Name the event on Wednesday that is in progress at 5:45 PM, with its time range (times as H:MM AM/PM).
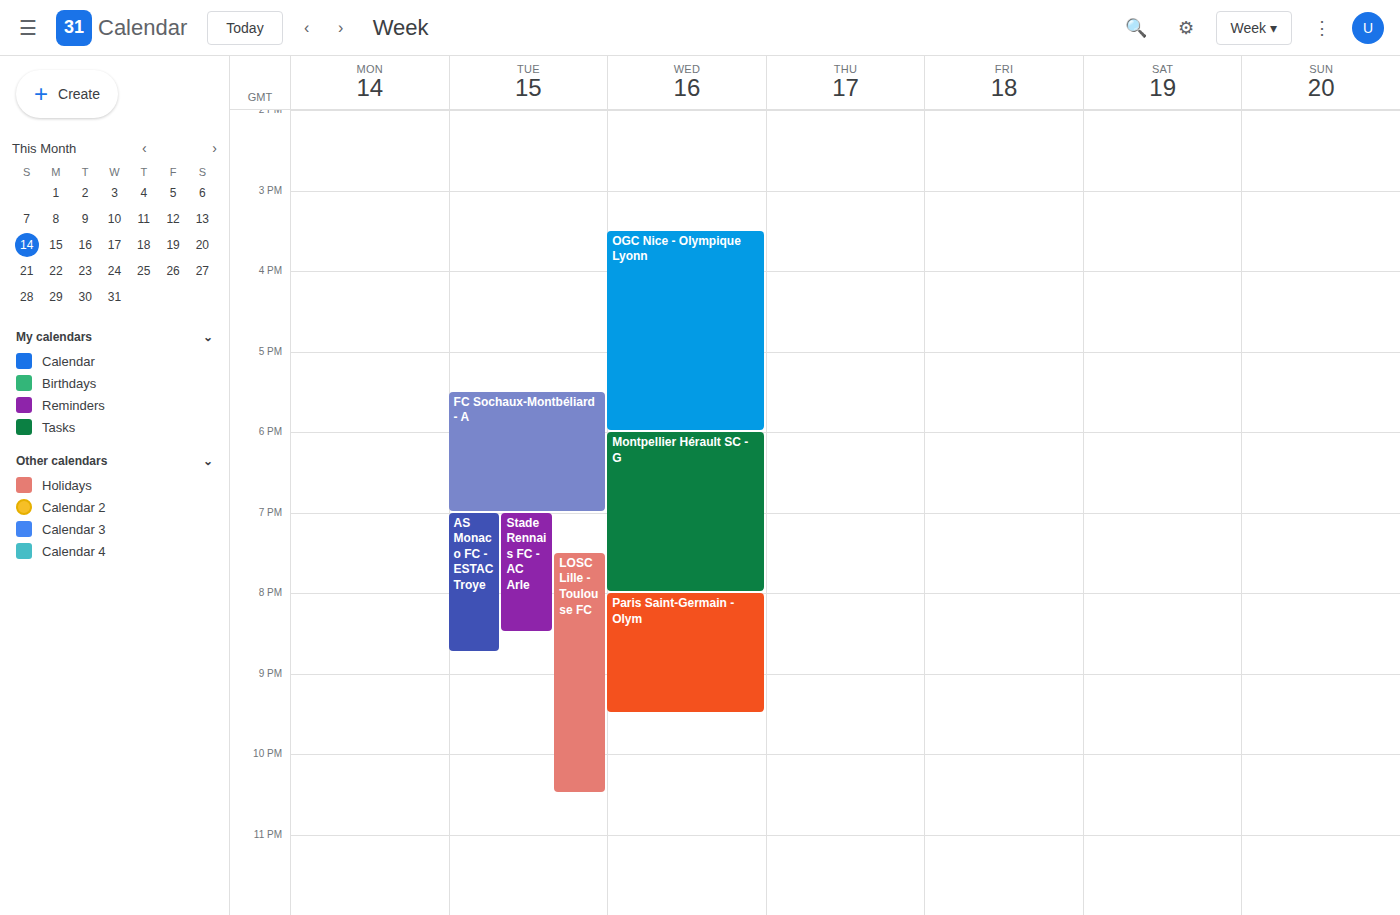
"OGC Nice - Olympique Lyonn", 3:30 PM to 6:00 PM